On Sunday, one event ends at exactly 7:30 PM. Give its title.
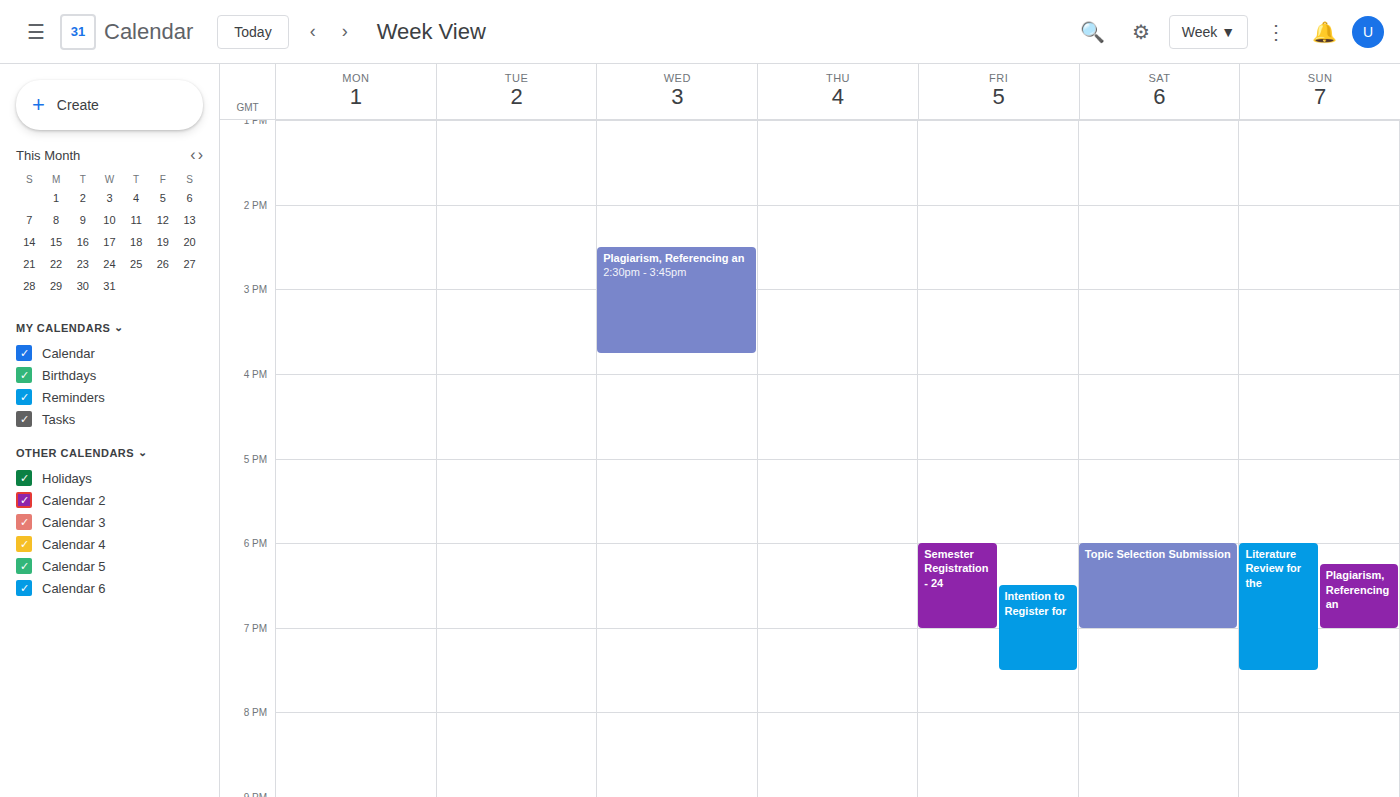
"Literature Review for the"